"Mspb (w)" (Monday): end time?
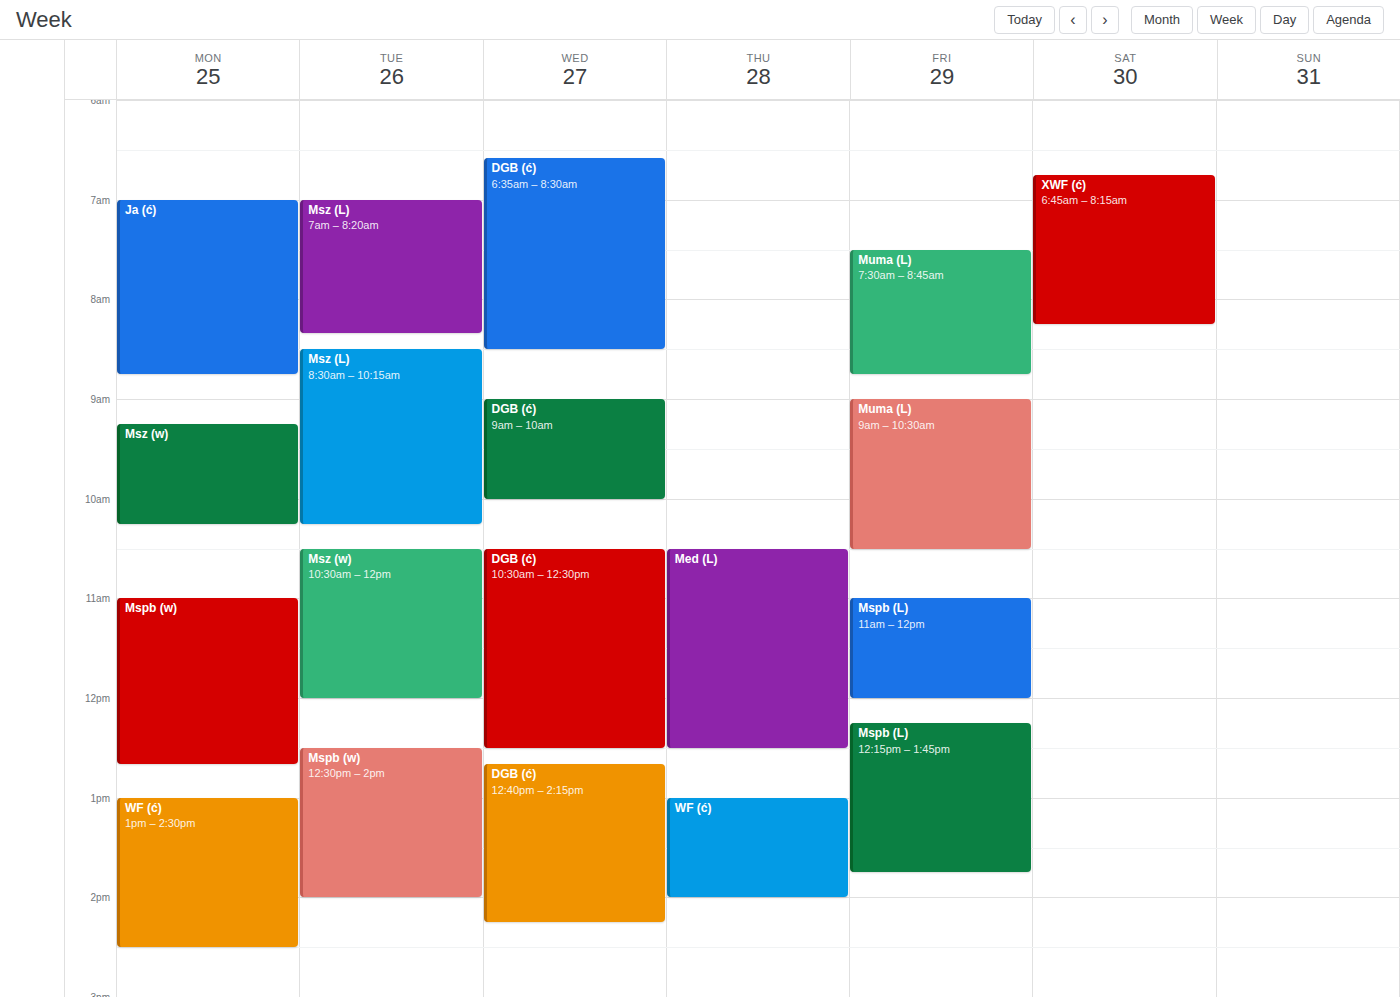
12:40 PM